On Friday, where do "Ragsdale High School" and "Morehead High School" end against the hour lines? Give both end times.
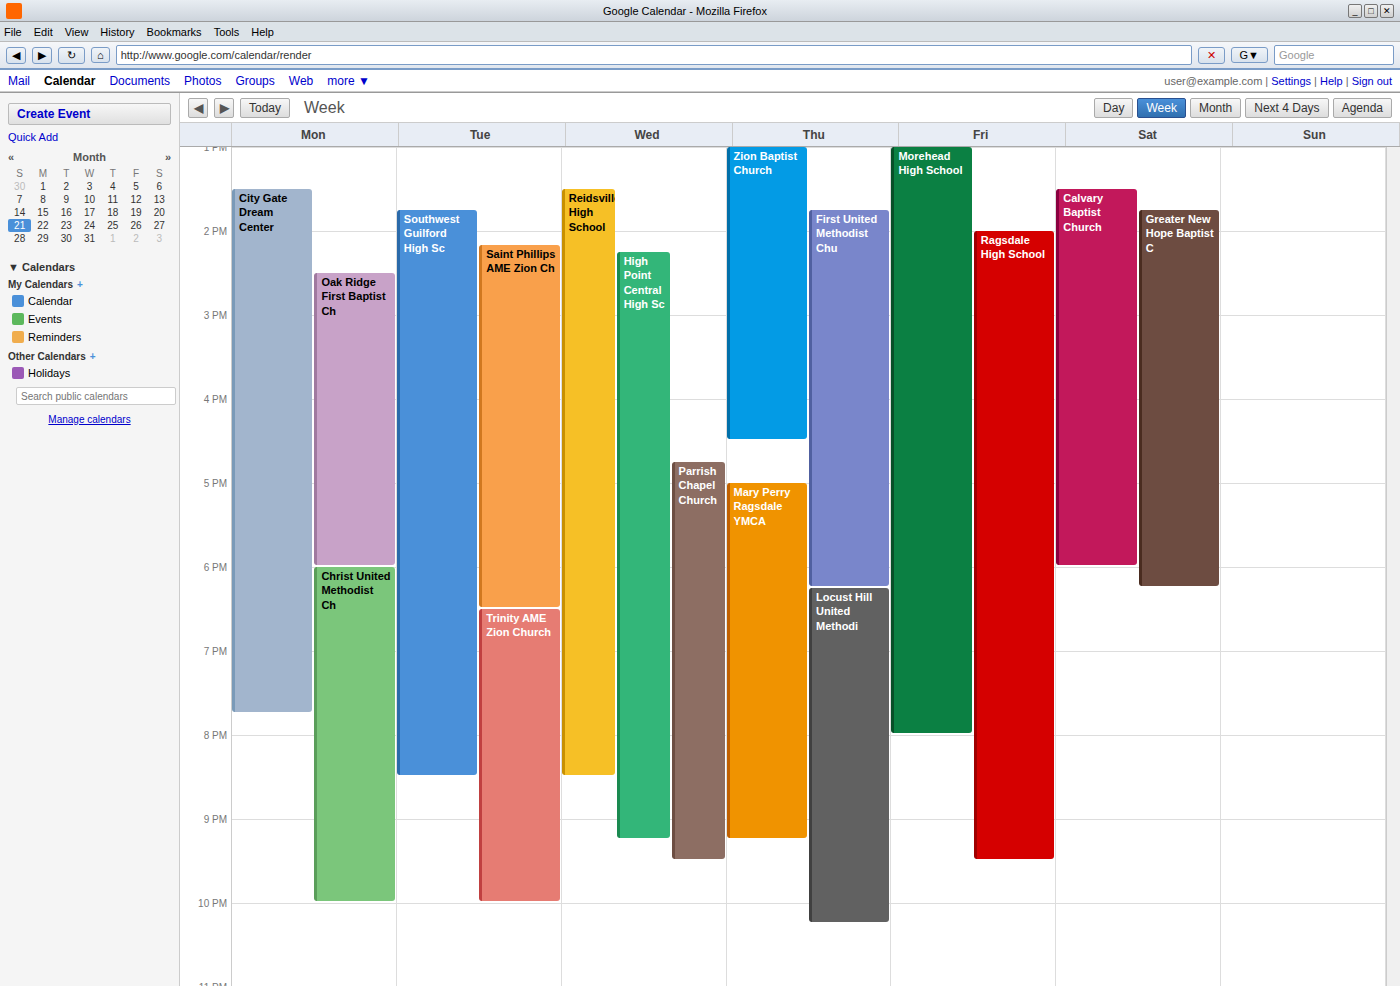
"Ragsdale High School": 9:30 PM, halfway between the 9 PM and 10 PM lines. "Morehead High School": 8:00 PM, exactly on the 8 PM line.